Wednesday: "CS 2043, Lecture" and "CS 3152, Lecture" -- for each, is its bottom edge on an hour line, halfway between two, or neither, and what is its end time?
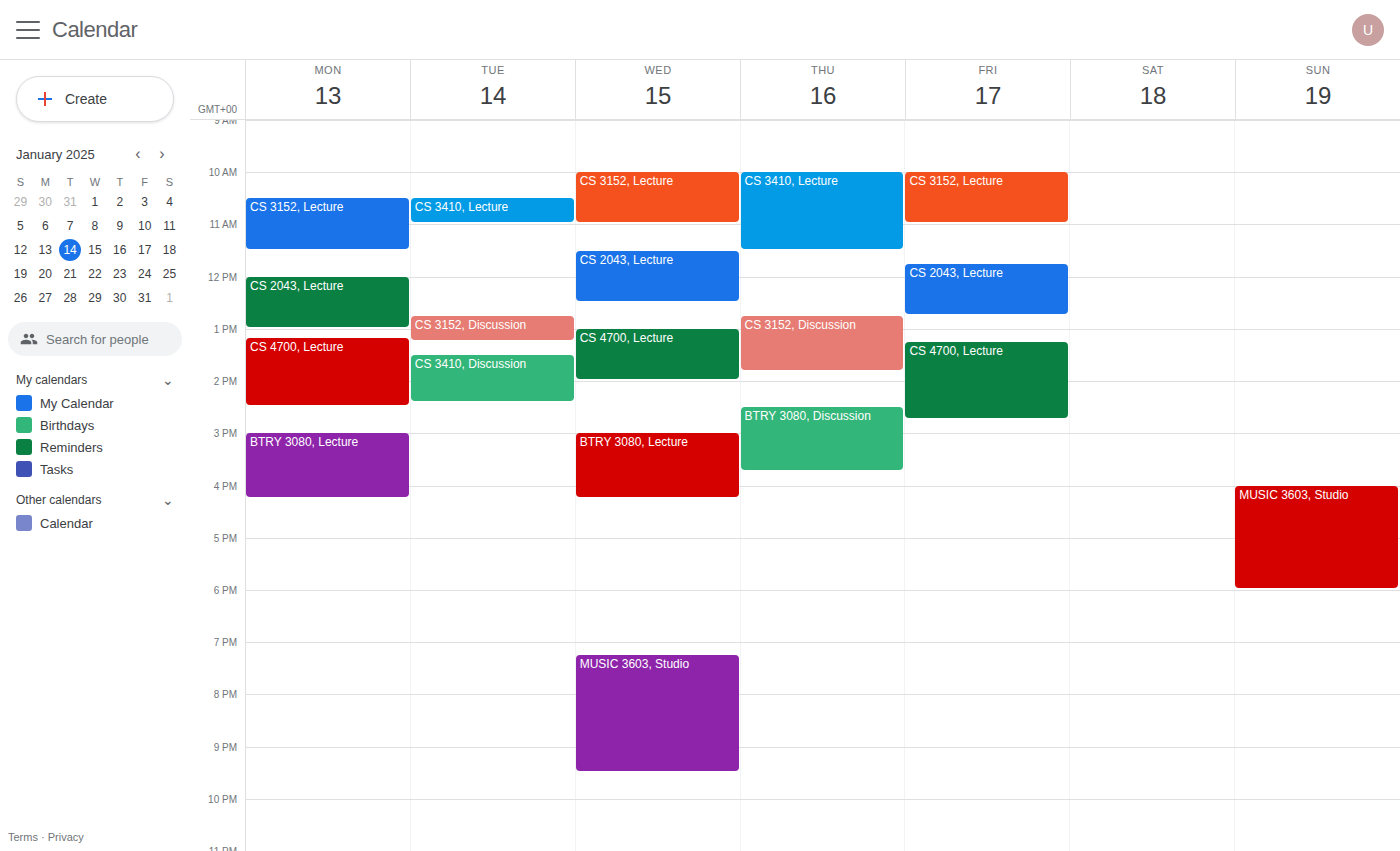
"CS 2043, Lecture": 12:30 PM, halfway between the 12 PM and 1 PM lines. "CS 3152, Lecture": 11:00 AM, exactly on the 11 AM line.